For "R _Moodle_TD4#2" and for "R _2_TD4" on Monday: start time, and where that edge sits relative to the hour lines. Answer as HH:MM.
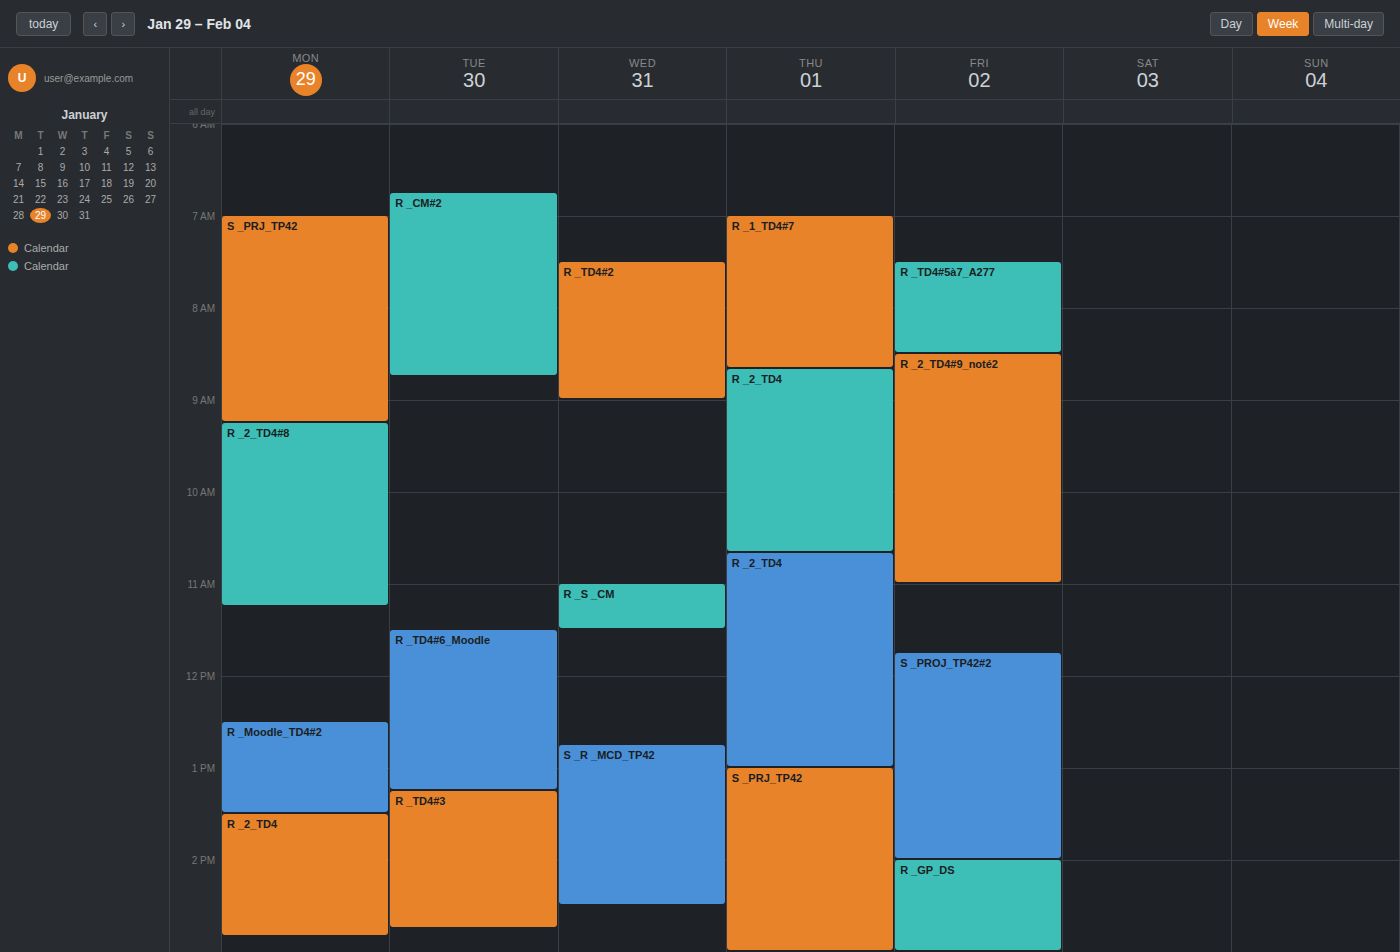
"R _Moodle_TD4#2": 12:30, halfway between the 12:00 and 13:00 lines. "R _2_TD4": 13:30, halfway between the 13:00 and 14:00 lines.